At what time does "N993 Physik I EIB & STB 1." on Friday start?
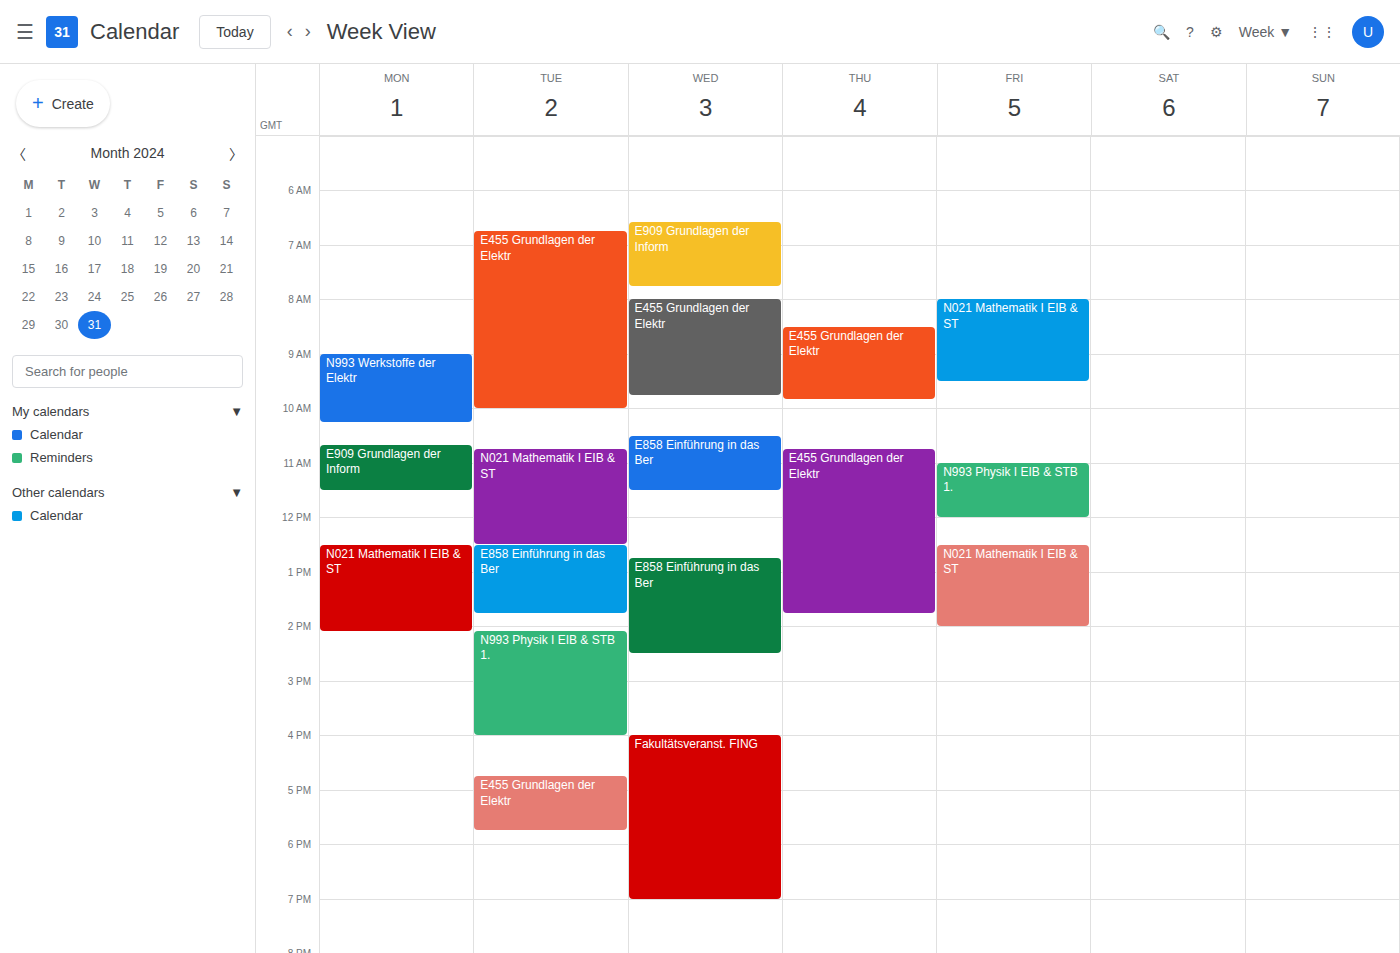
11:00 AM